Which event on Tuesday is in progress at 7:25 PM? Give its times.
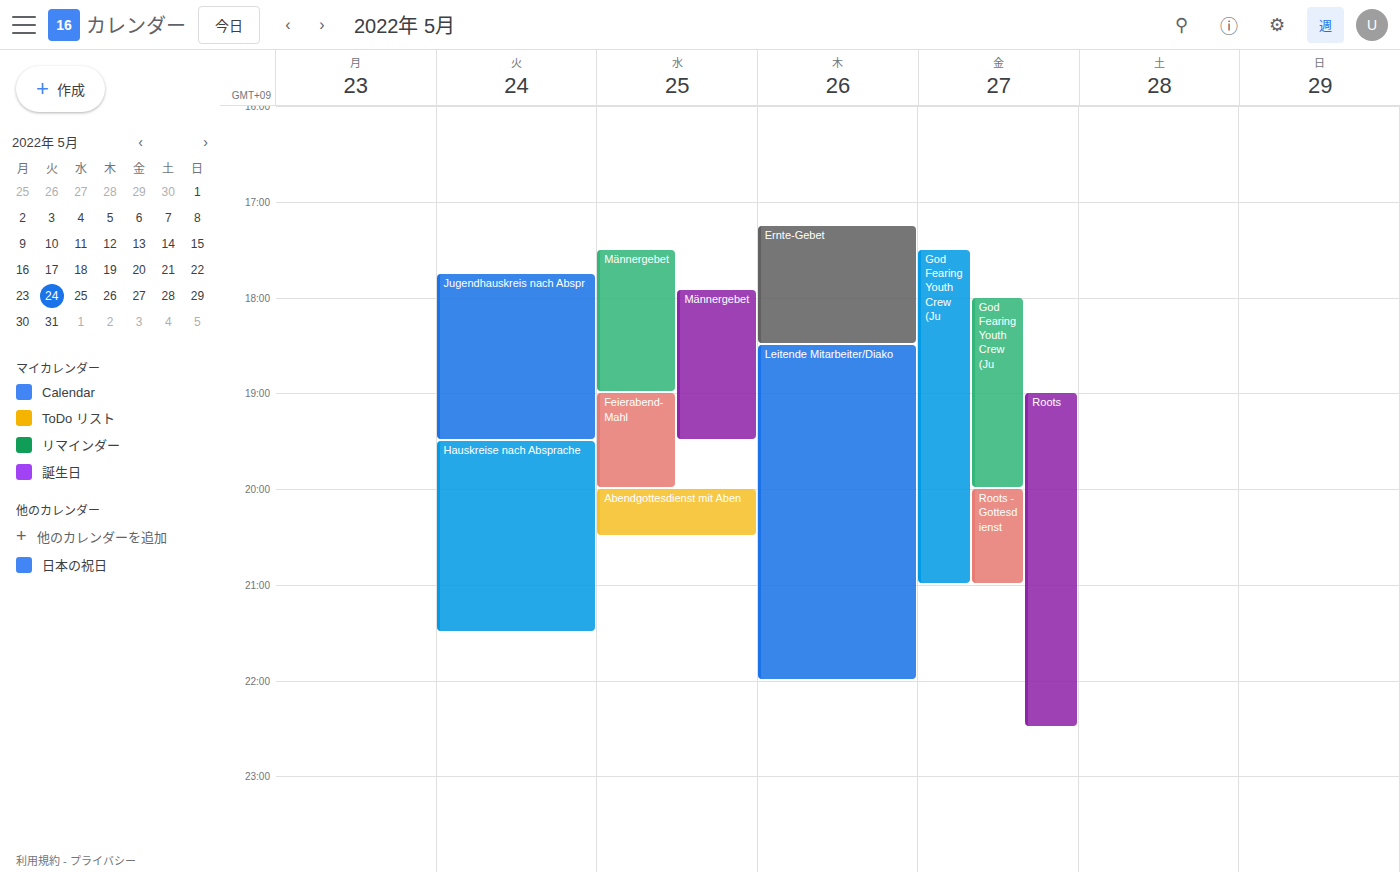
"Jugendhauskreis nach Abspr", 5:45 PM to 7:30 PM